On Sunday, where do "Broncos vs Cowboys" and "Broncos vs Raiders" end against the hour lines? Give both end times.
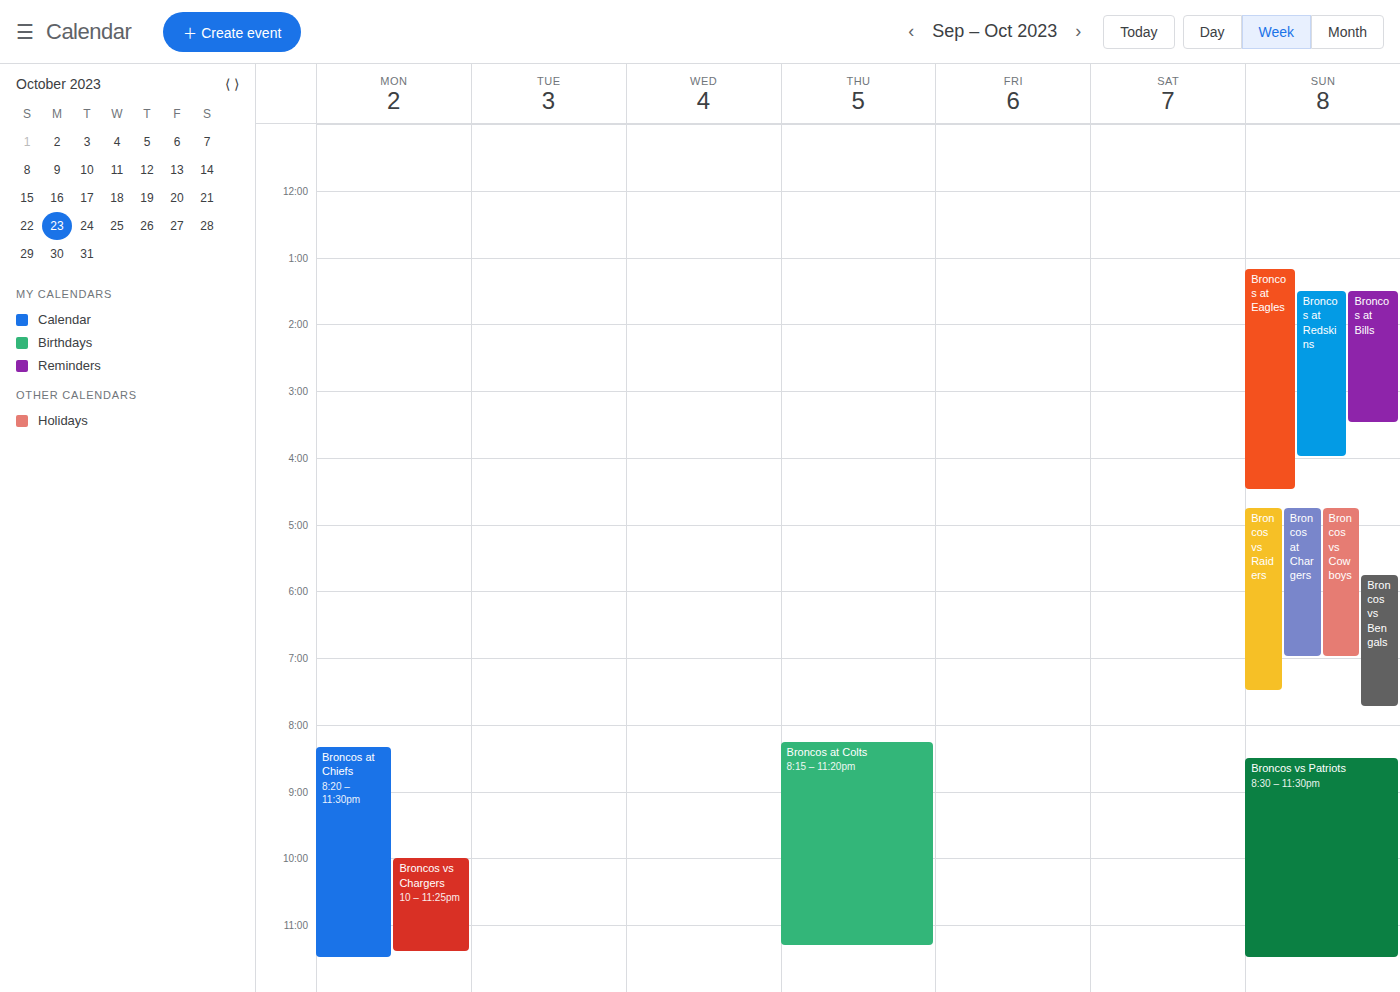
"Broncos vs Cowboys": 7:00 PM, exactly on the 7 PM line. "Broncos vs Raiders": 7:30 PM, halfway between the 7 PM and 8 PM lines.